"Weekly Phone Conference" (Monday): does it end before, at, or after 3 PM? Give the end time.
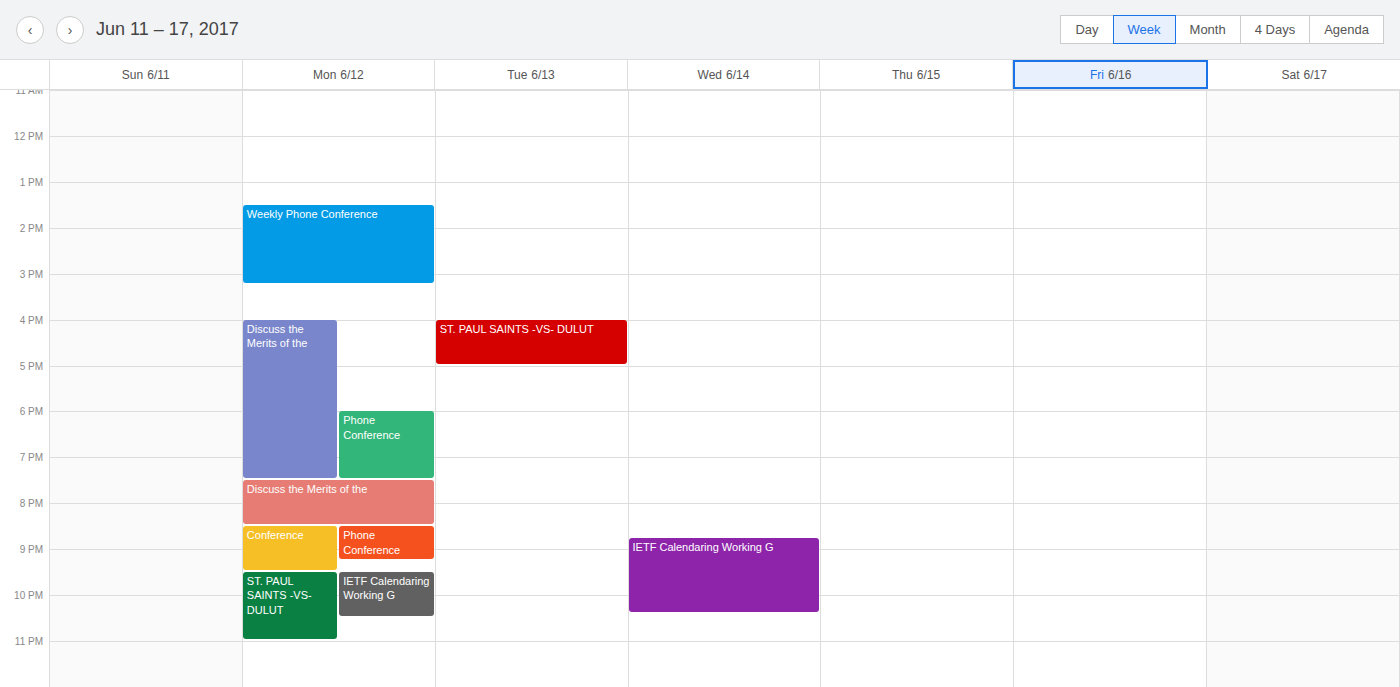
3:15 PM -- after 3 PM, 15 minutes below the 3 PM line.